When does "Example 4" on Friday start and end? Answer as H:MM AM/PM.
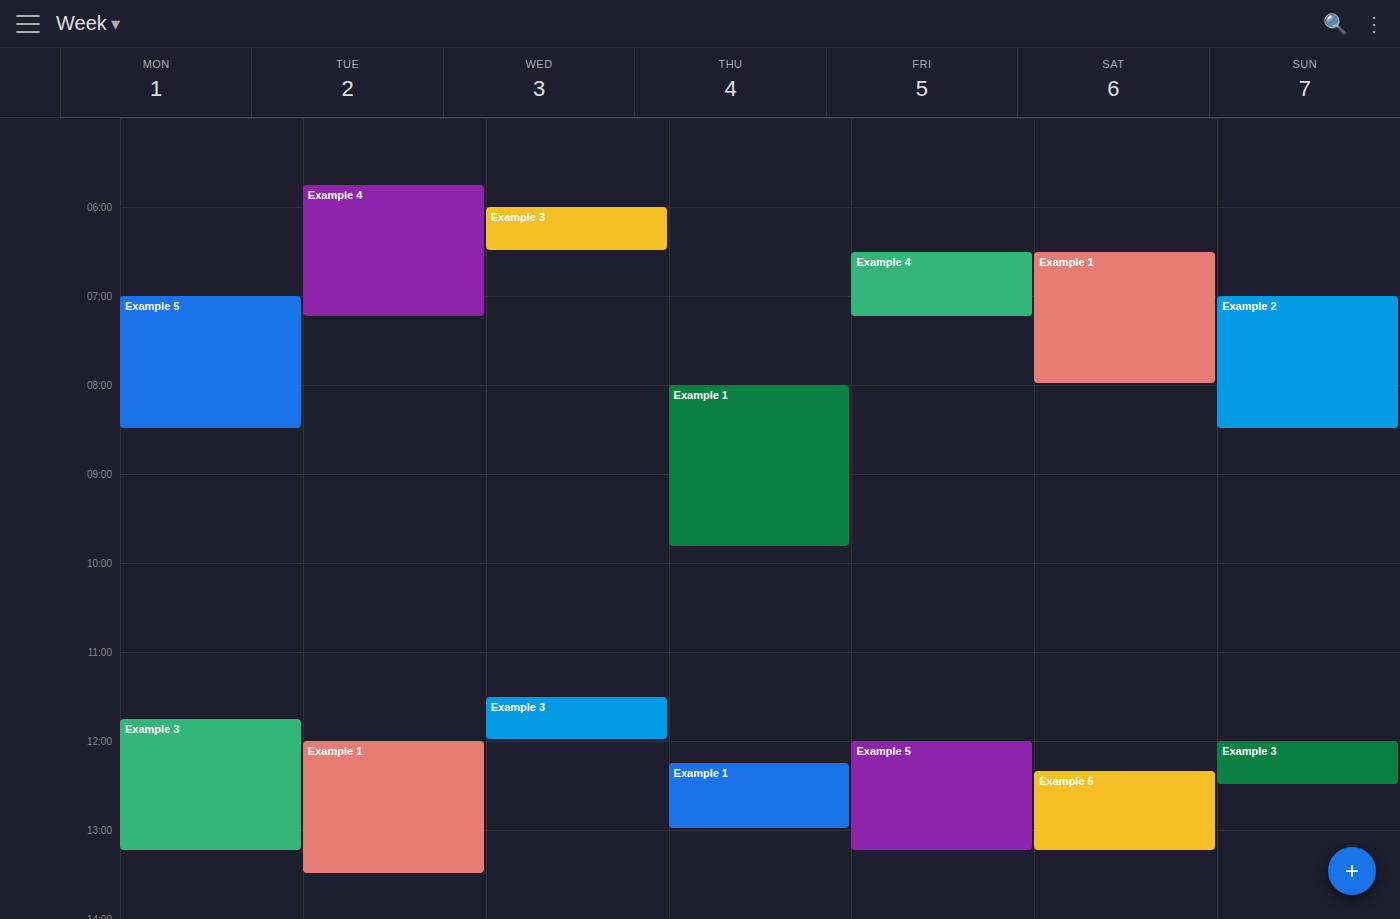
6:30 AM to 7:15 AM